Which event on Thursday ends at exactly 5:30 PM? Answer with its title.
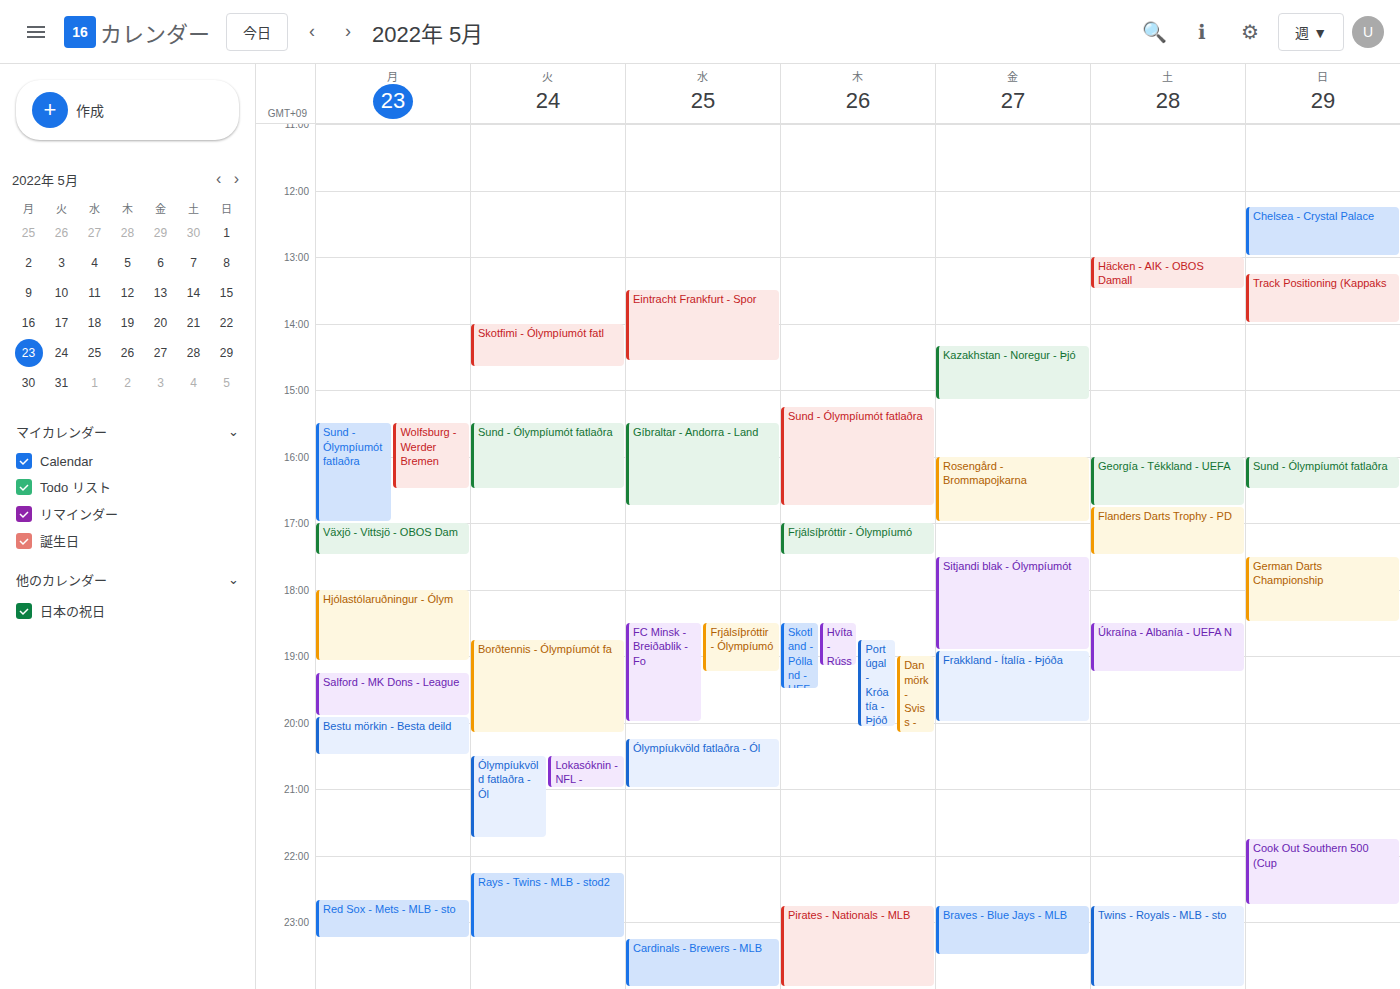
"Frjálsíþróttir - Ólympíumó"